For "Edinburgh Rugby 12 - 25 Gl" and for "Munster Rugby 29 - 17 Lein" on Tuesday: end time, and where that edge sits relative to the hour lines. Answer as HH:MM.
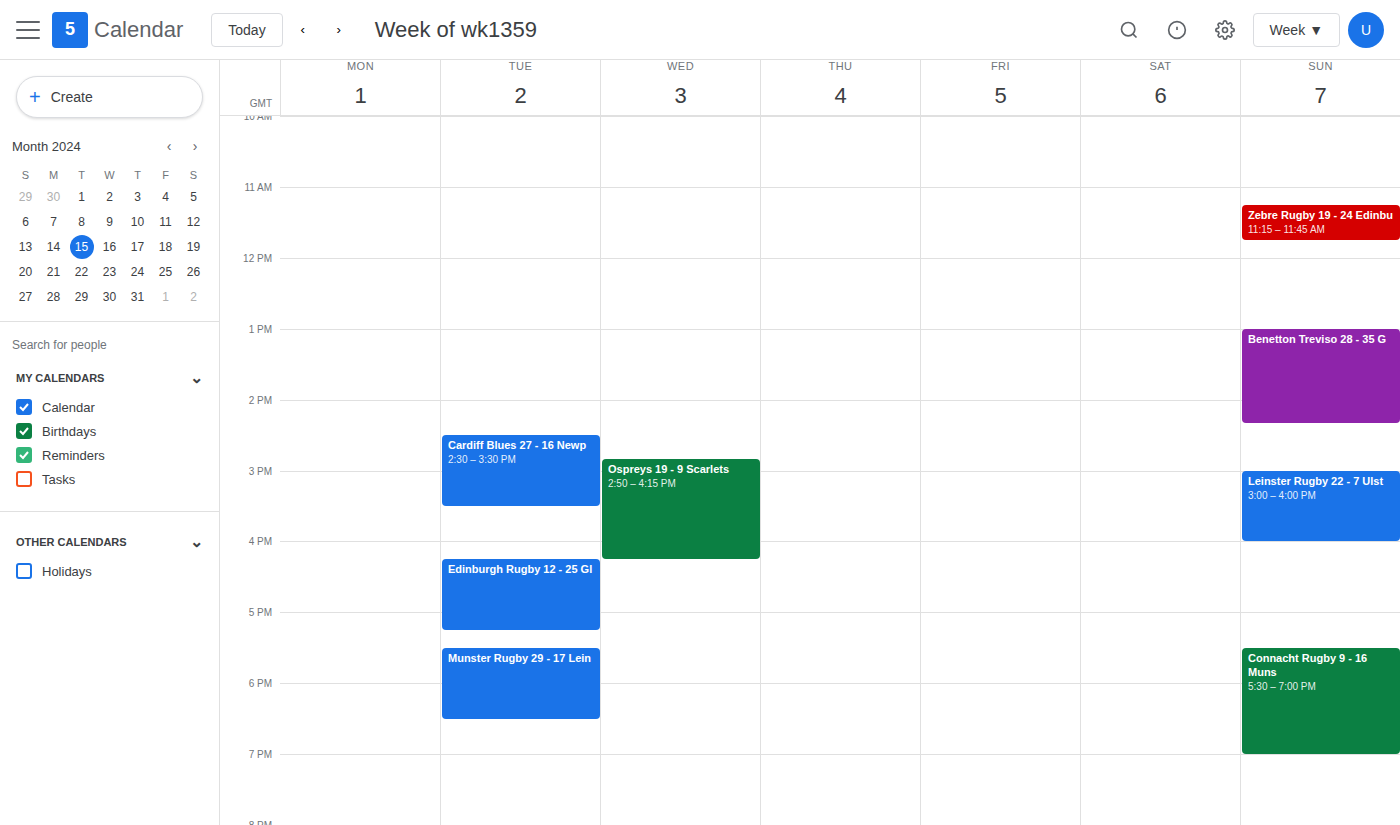
"Edinburgh Rugby 12 - 25 Gl": 17:15, neither: a quarter of the way from the 17:00 line to the 18:00 line. "Munster Rugby 29 - 17 Lein": 18:30, halfway between the 18:00 and 19:00 lines.